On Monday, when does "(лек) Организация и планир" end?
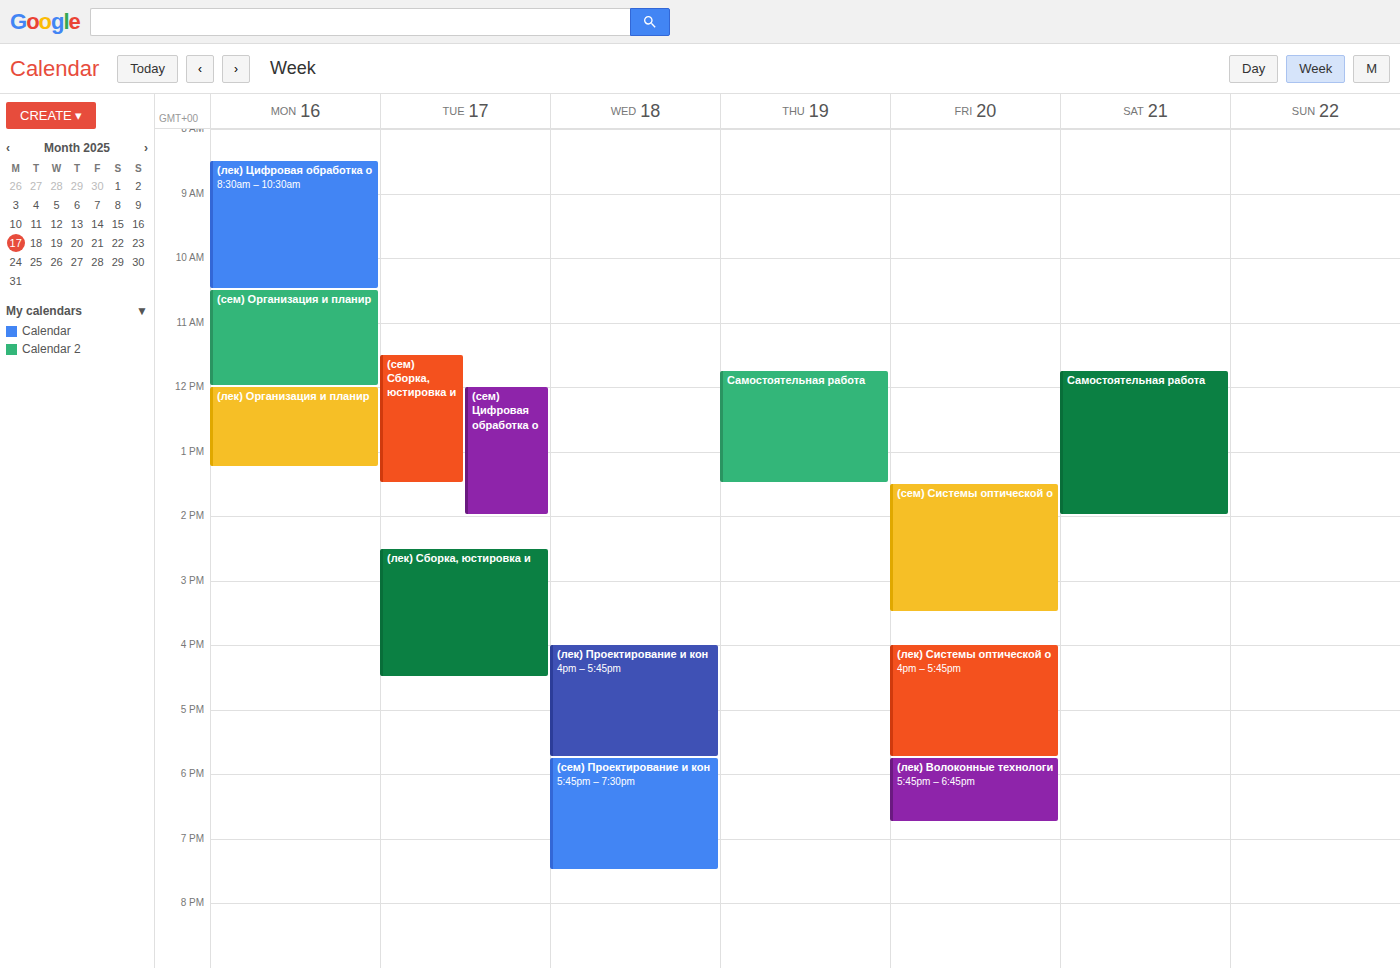
1:15 PM